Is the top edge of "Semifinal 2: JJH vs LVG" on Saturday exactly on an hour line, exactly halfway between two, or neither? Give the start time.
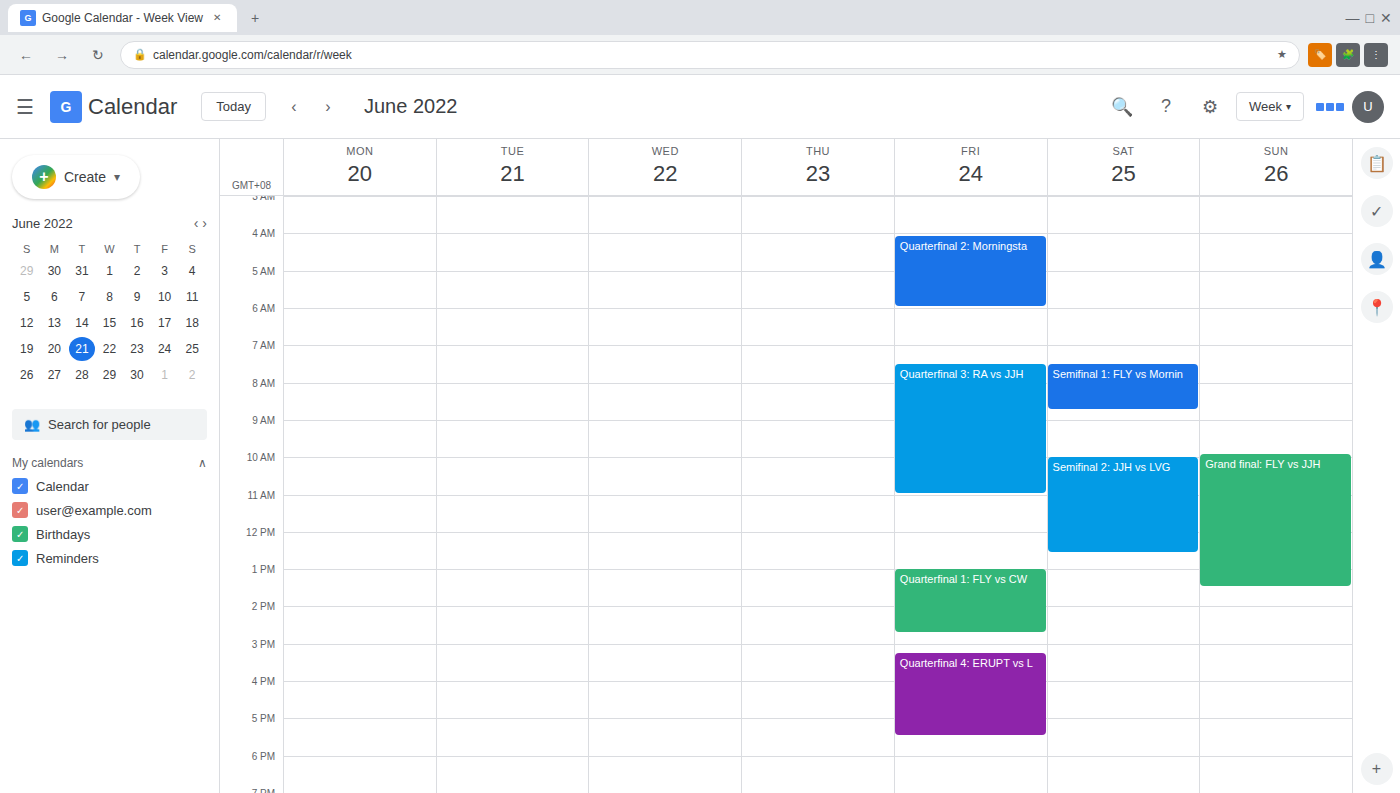
10:00 AM -- exactly on the 10 AM line.